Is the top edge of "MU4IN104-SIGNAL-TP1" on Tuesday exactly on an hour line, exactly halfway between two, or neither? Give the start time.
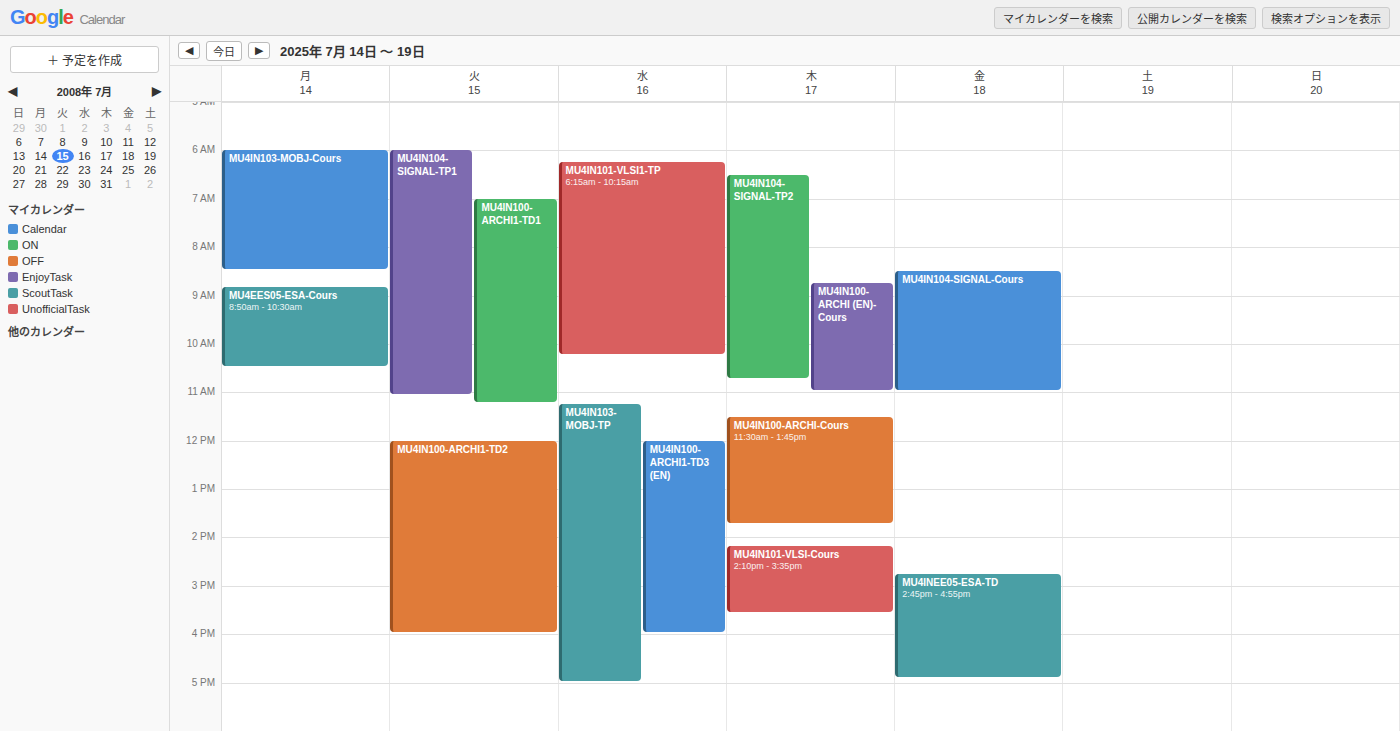
06:00 -- exactly on the 06:00 line.